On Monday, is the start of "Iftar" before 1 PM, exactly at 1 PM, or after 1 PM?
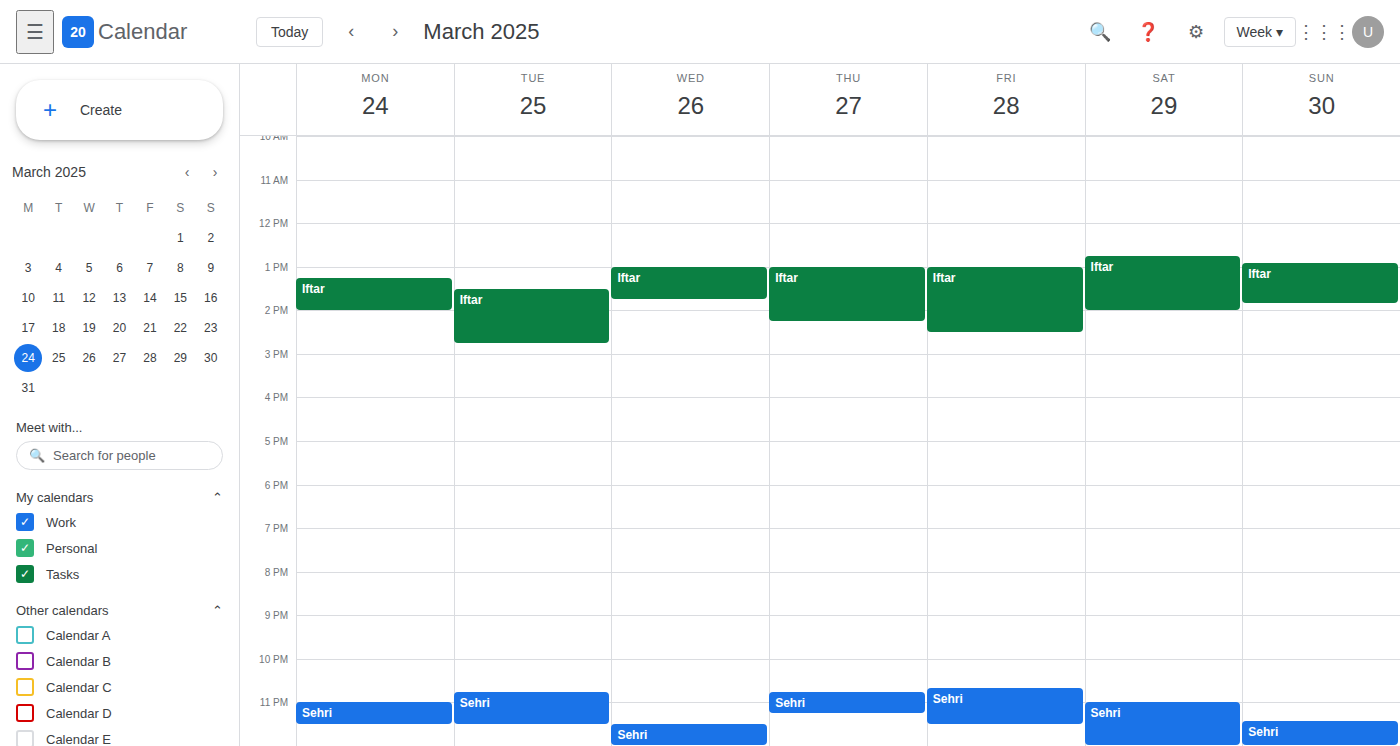
1:15 PM -- after 1 PM, 15 minutes below the 1 PM line.